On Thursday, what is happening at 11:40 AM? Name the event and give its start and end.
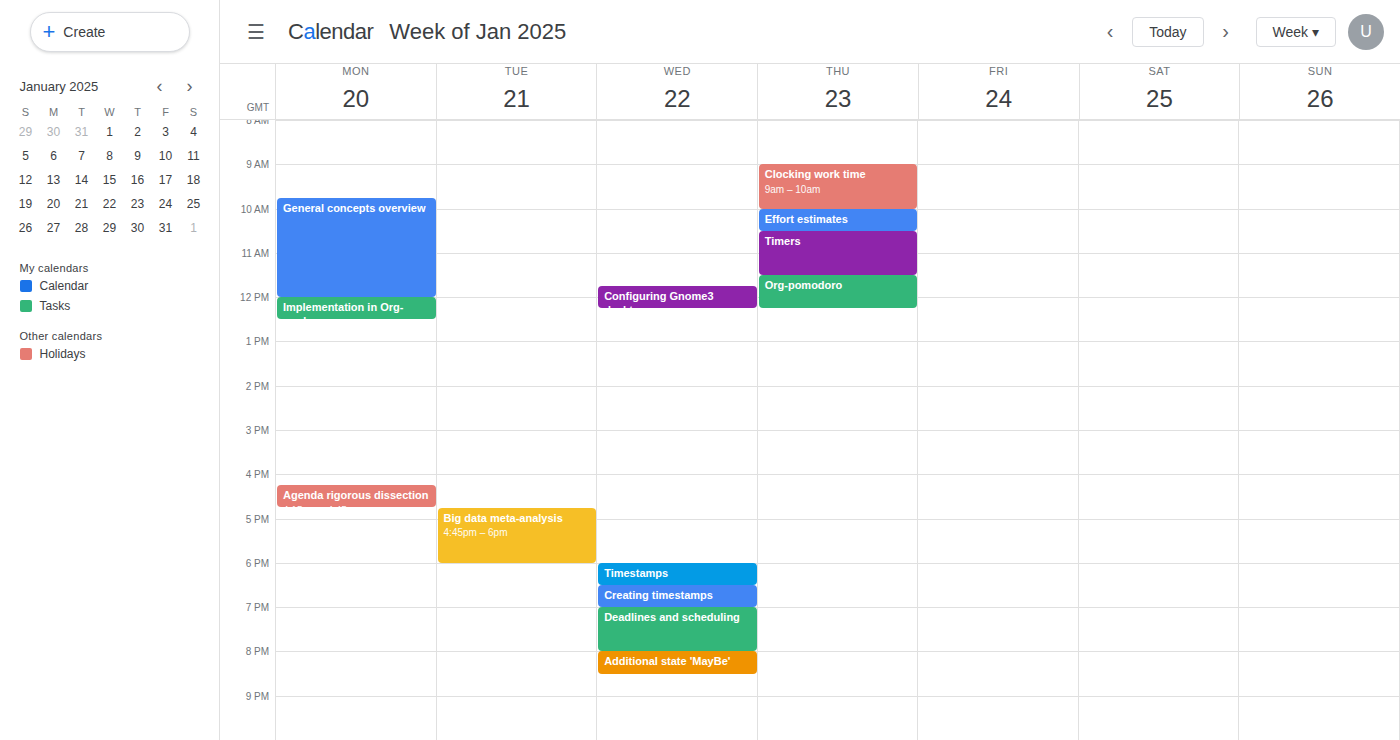
"Org-pomodoro", 11:30 AM to 12:15 PM